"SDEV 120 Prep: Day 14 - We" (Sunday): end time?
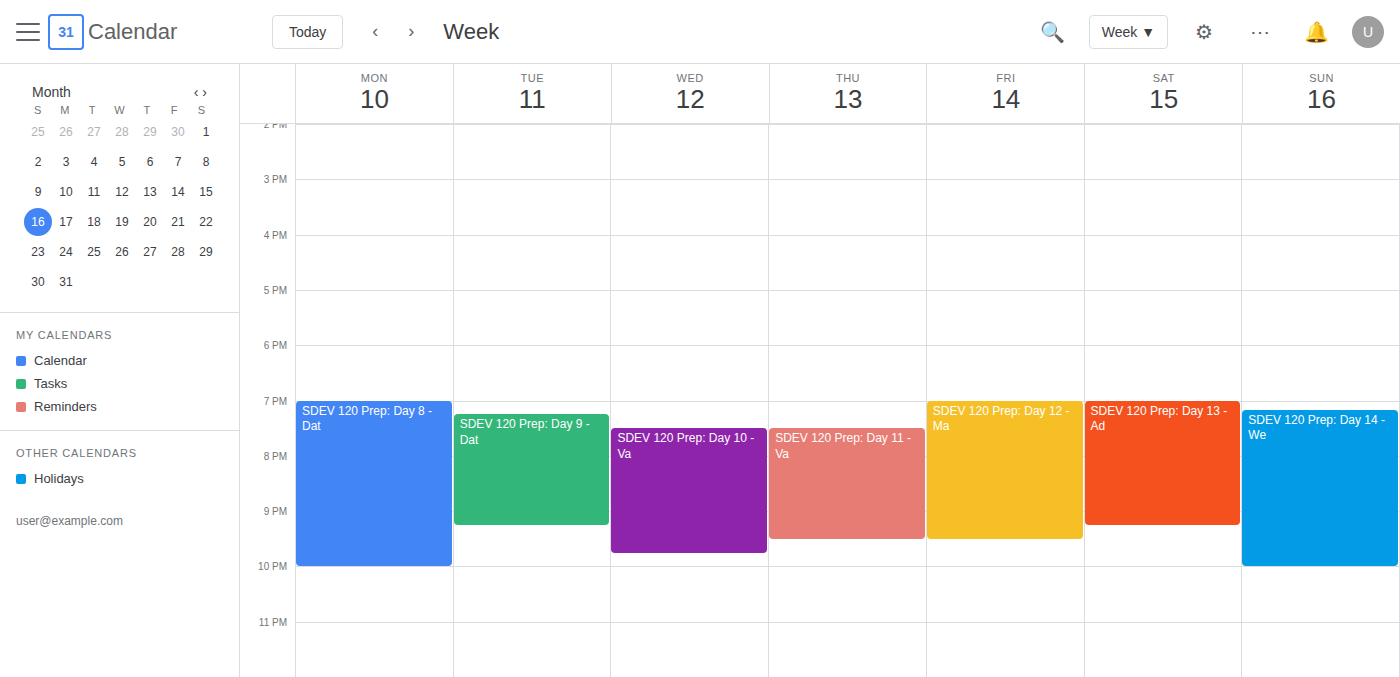
10:00 PM